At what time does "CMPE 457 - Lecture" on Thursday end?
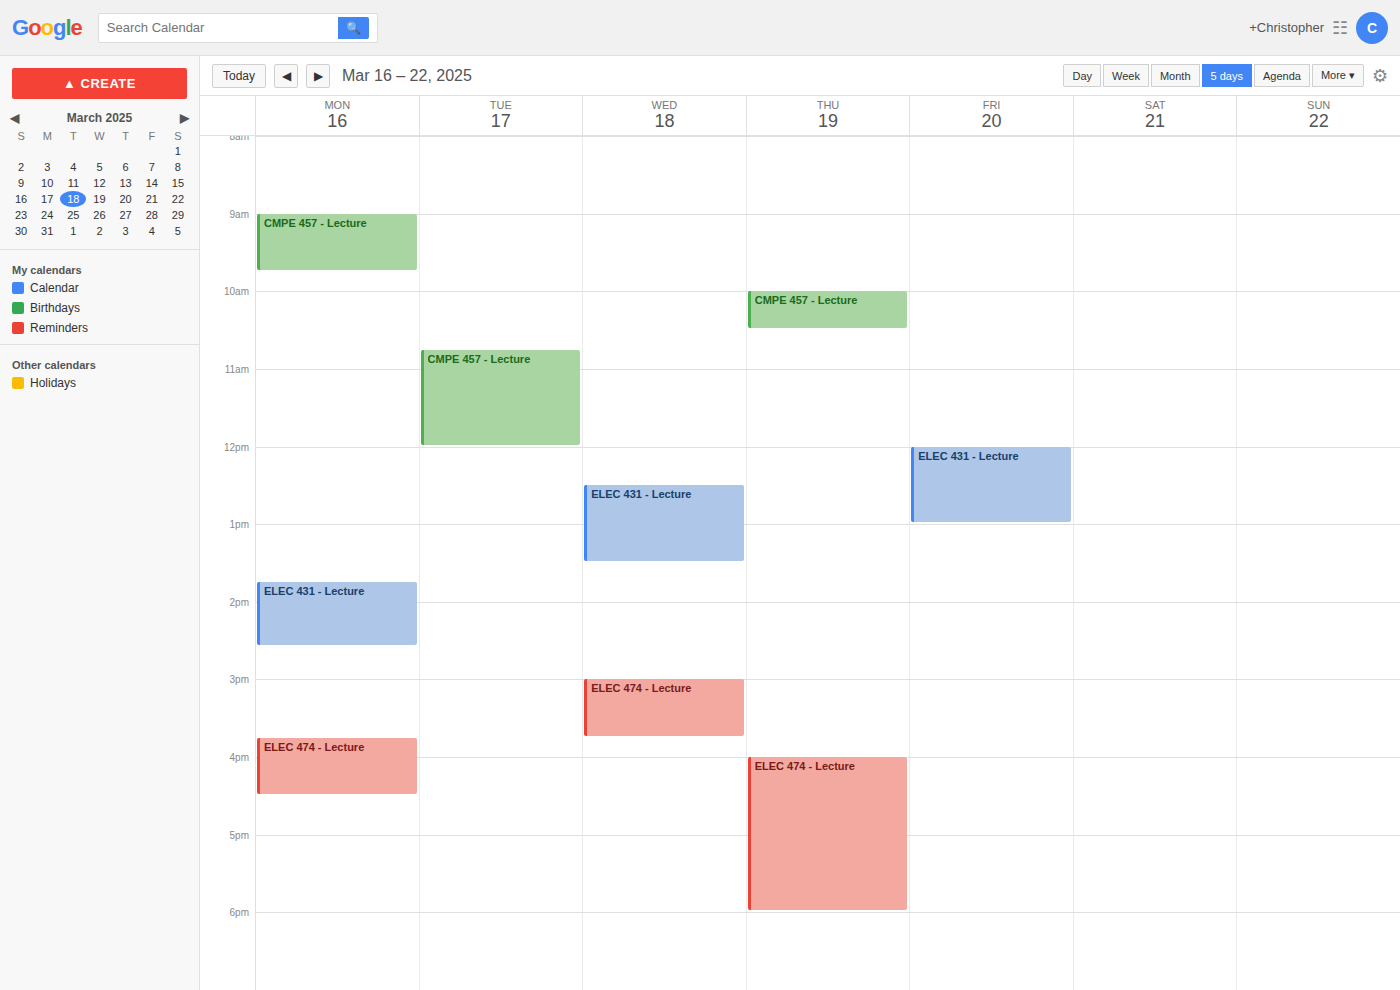
10:30